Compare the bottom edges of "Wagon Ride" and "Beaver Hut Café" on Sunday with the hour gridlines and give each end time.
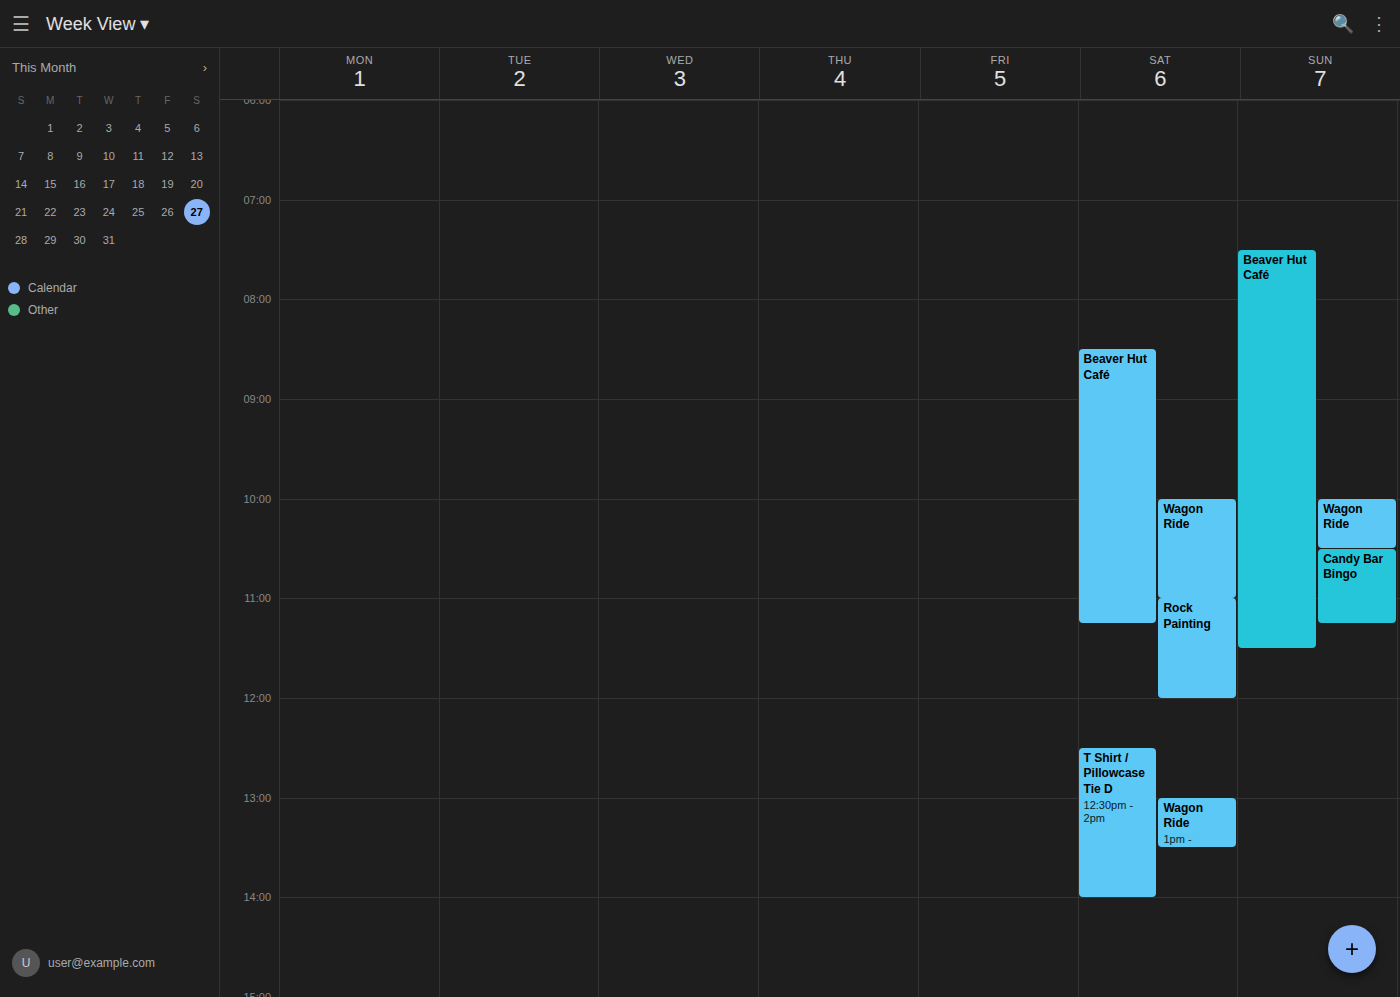
"Wagon Ride": 10:30 AM, halfway between the 10 AM and 11 AM lines. "Beaver Hut Café": 11:30 AM, halfway between the 11 AM and 12 PM lines.